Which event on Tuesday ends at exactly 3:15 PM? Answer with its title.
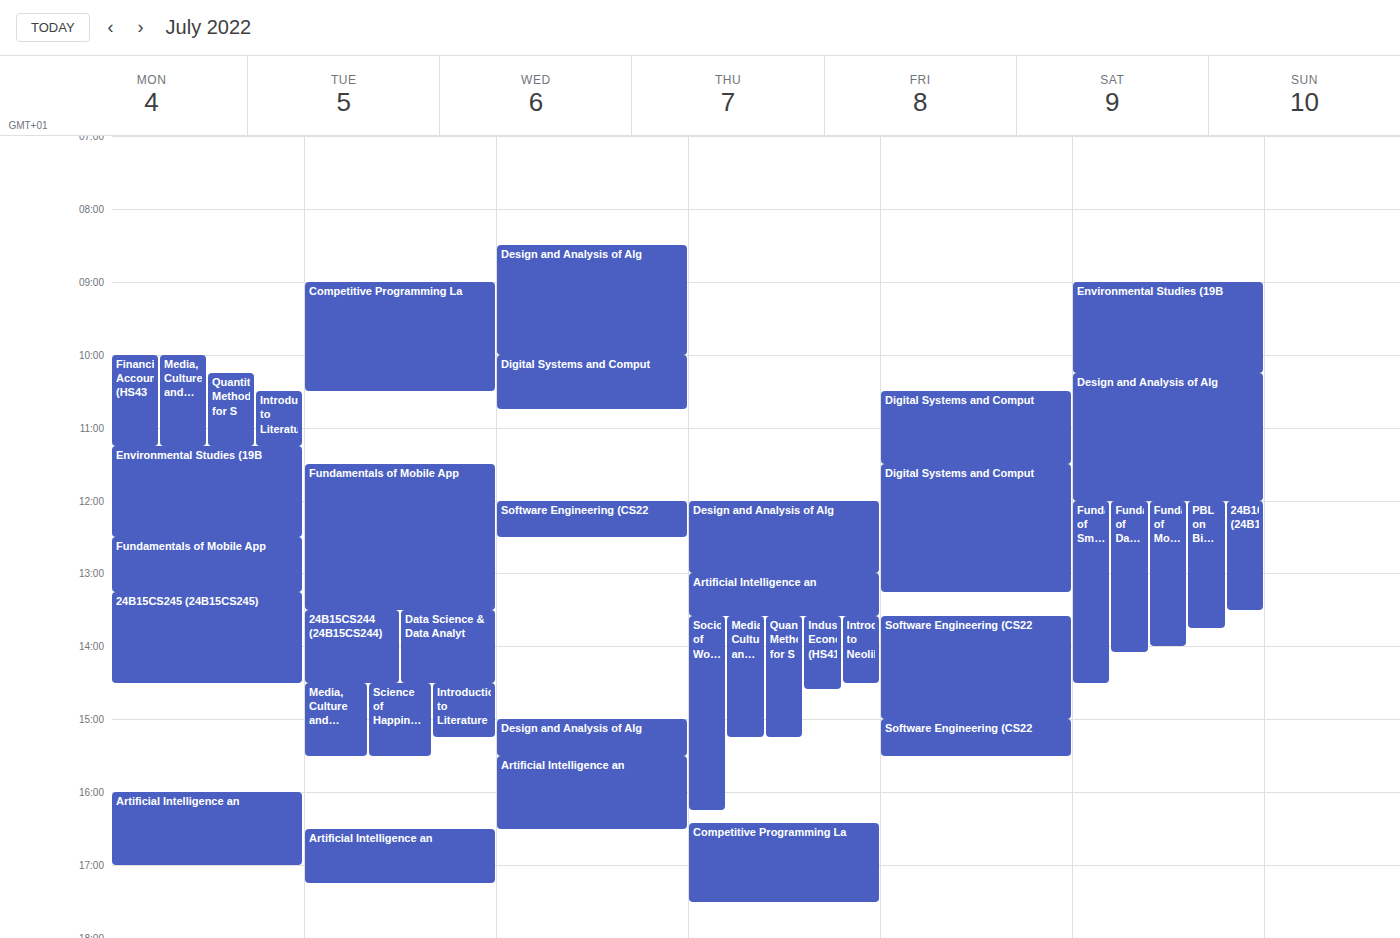
"Introduction to Literature"